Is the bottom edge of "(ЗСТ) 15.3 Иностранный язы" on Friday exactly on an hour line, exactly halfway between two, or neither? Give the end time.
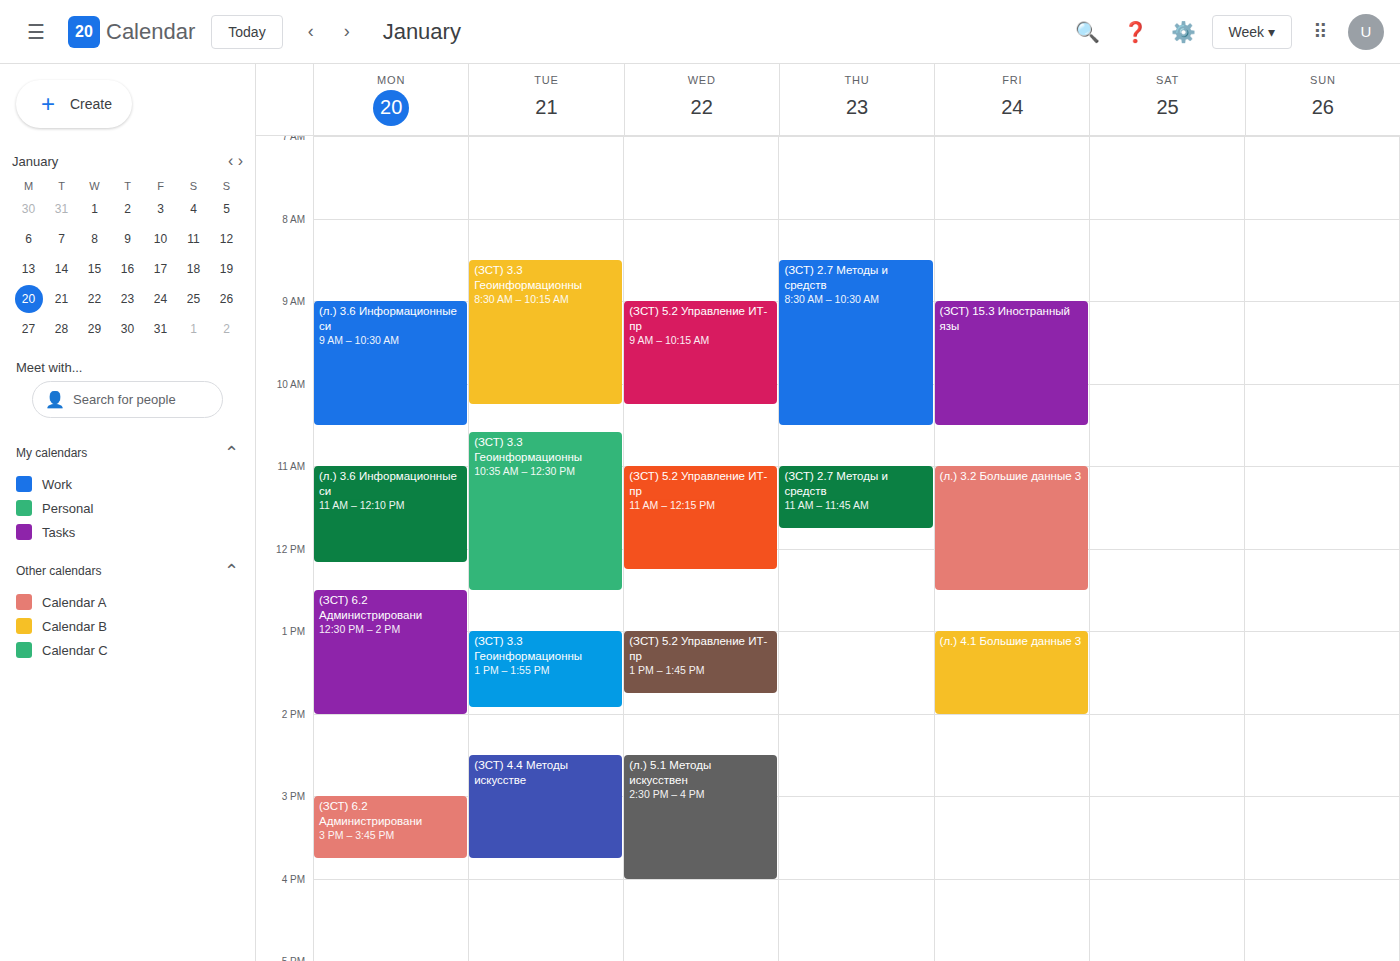
10:30 AM -- halfway between the 10 AM and 11 AM lines.